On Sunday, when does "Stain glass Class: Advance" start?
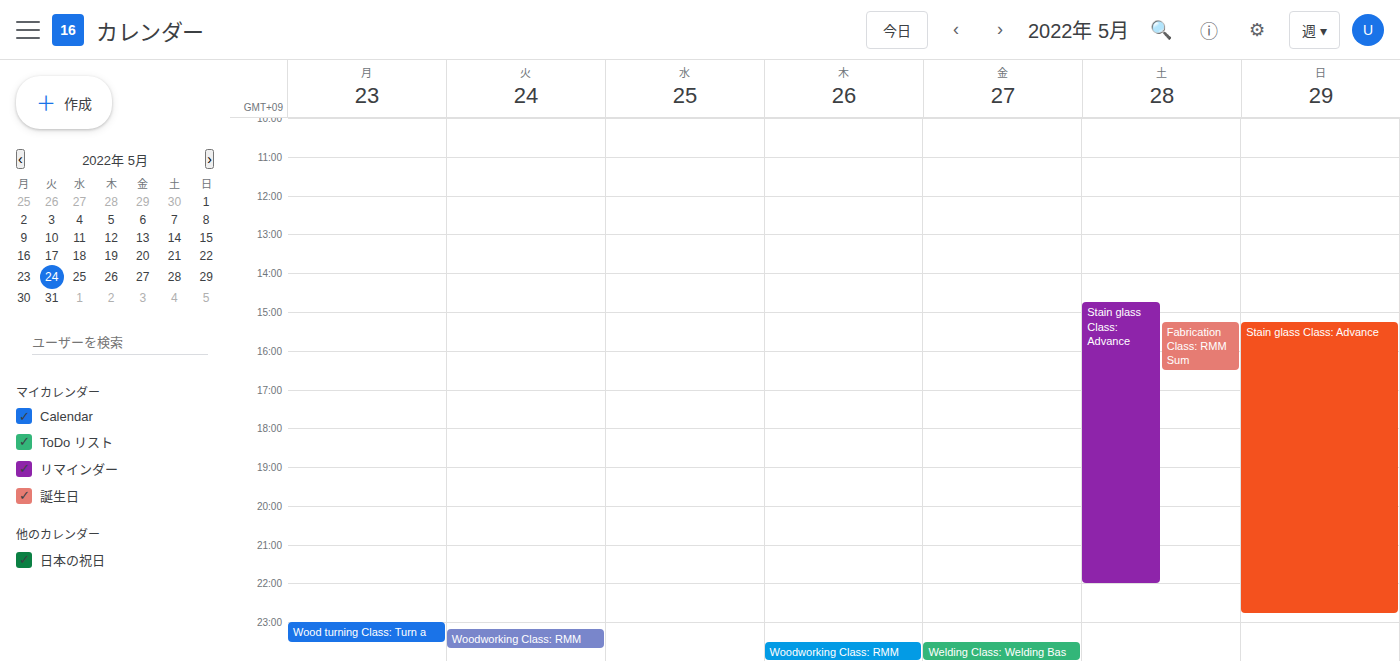
3:15 PM